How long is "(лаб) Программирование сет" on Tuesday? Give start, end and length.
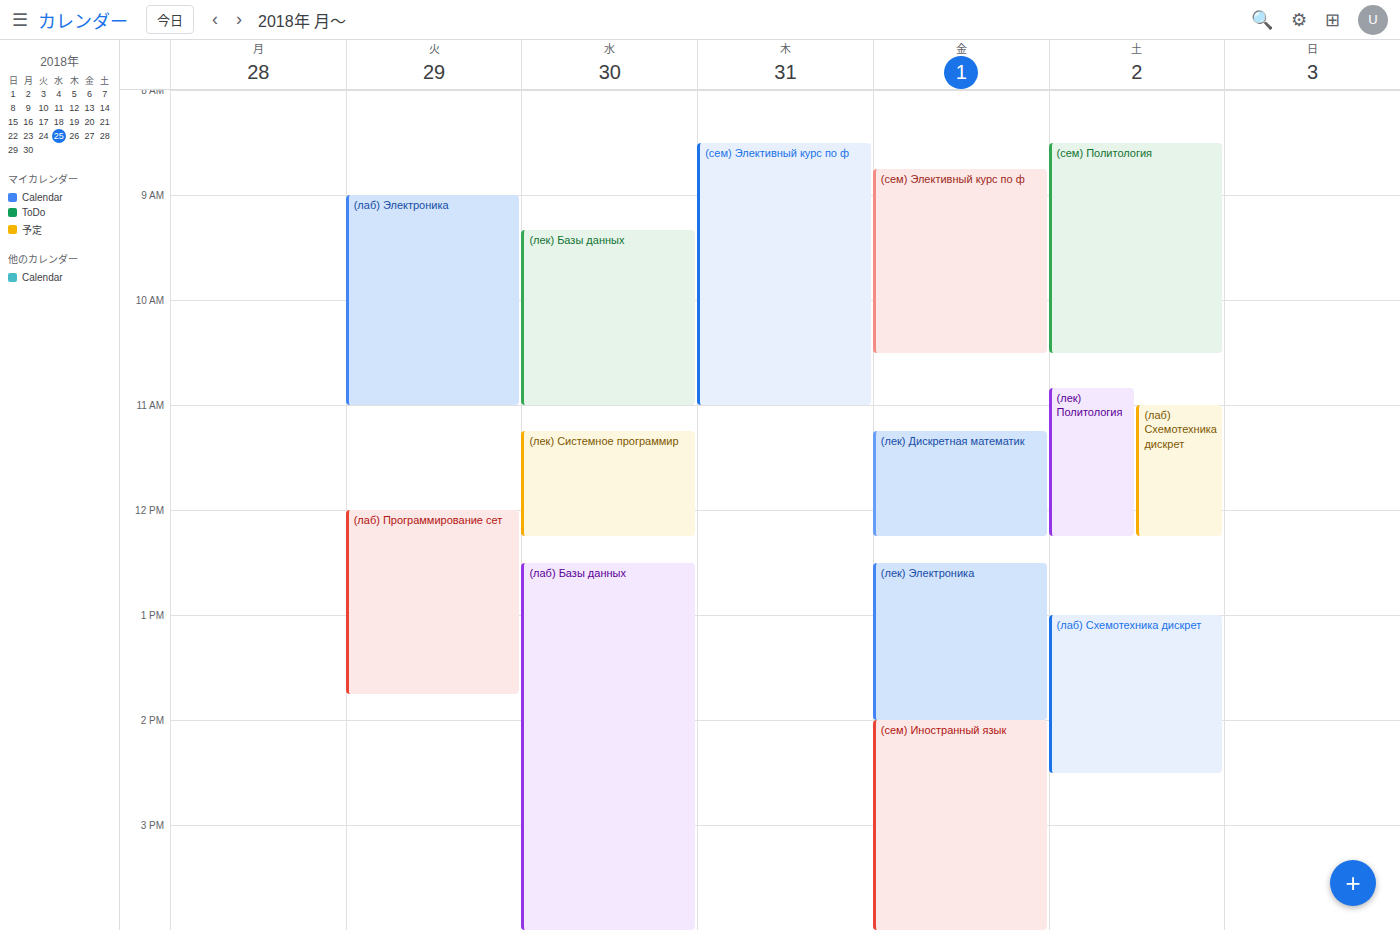
12:00 PM to 1:45 PM, 1 hour 45 minutes